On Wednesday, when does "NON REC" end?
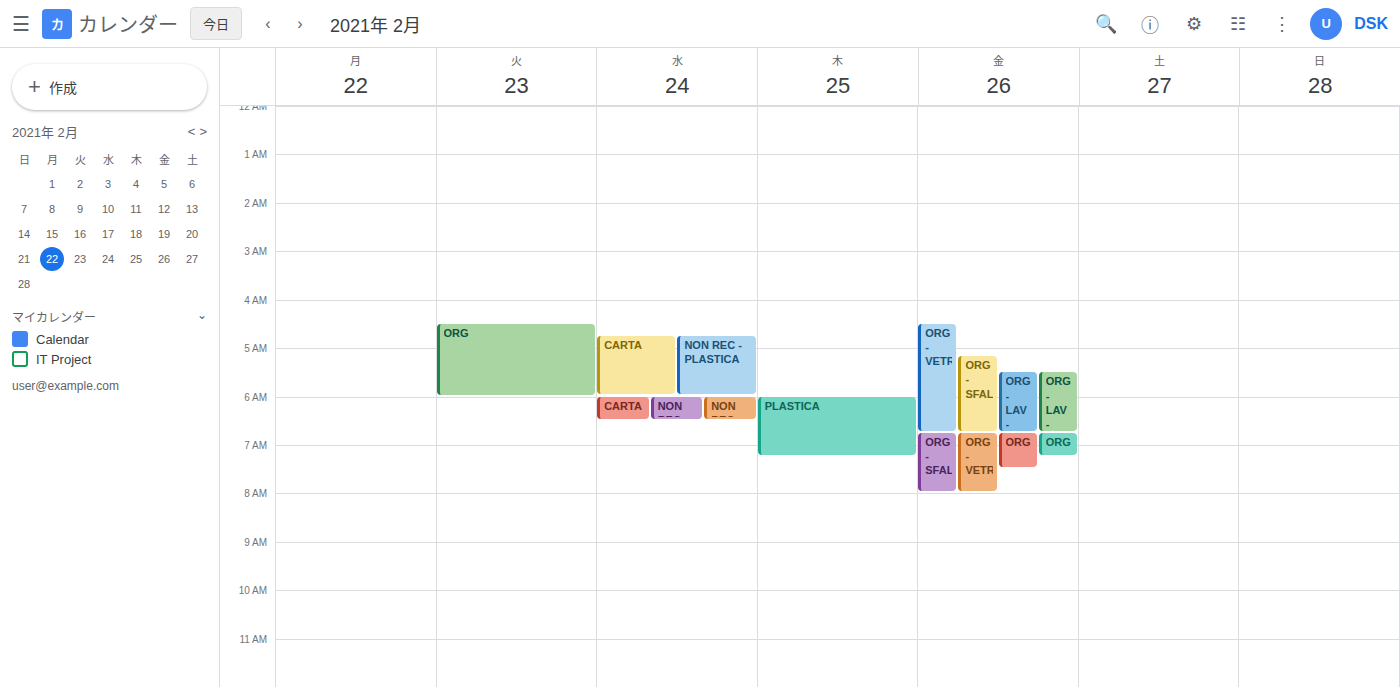
06:30